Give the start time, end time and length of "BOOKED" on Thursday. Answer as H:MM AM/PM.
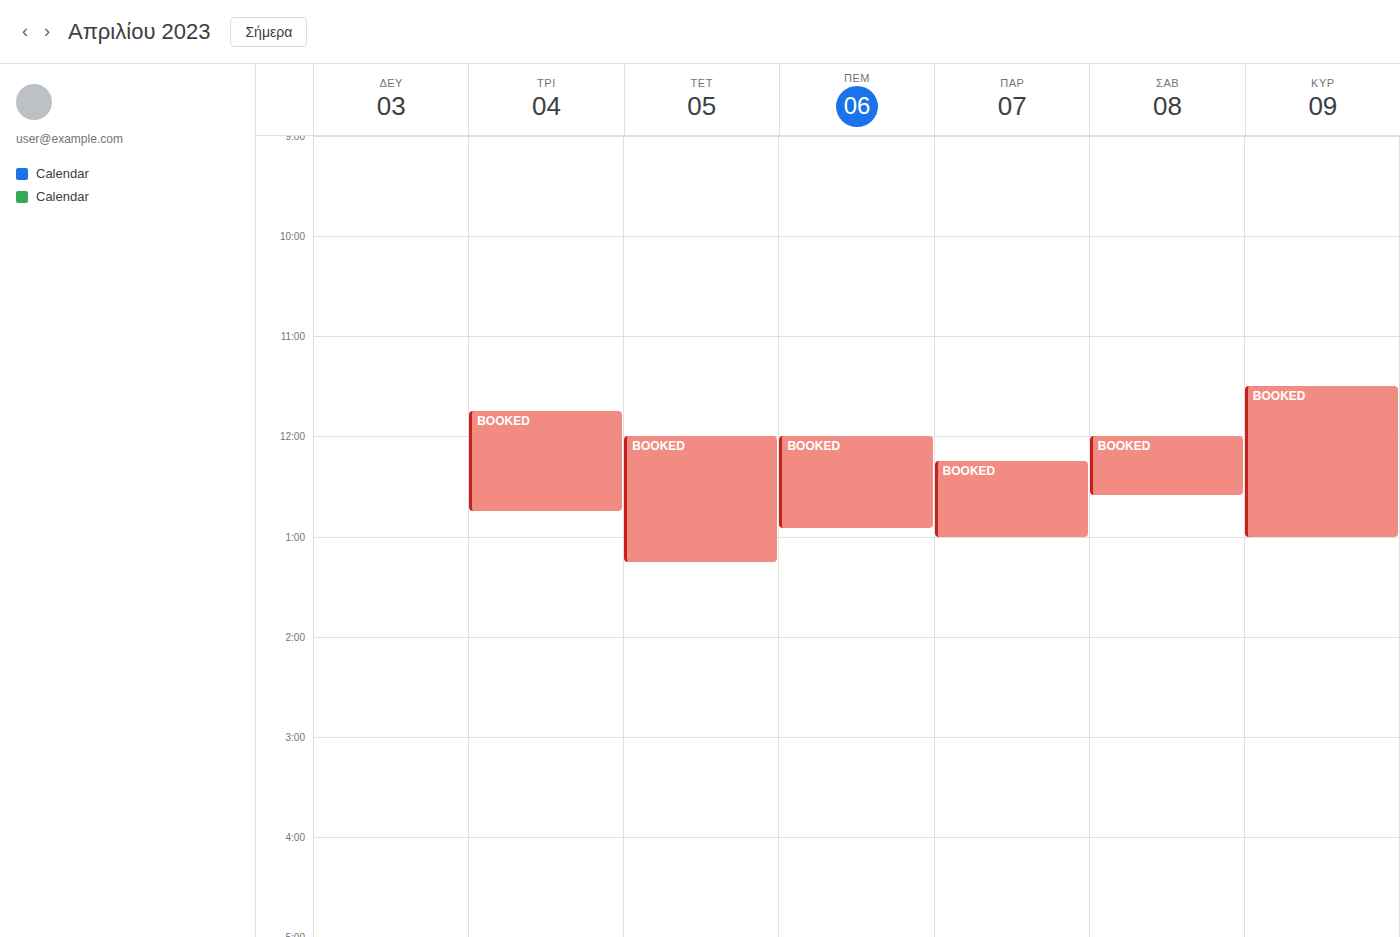
12:00 PM to 12:55 PM, 55 minutes